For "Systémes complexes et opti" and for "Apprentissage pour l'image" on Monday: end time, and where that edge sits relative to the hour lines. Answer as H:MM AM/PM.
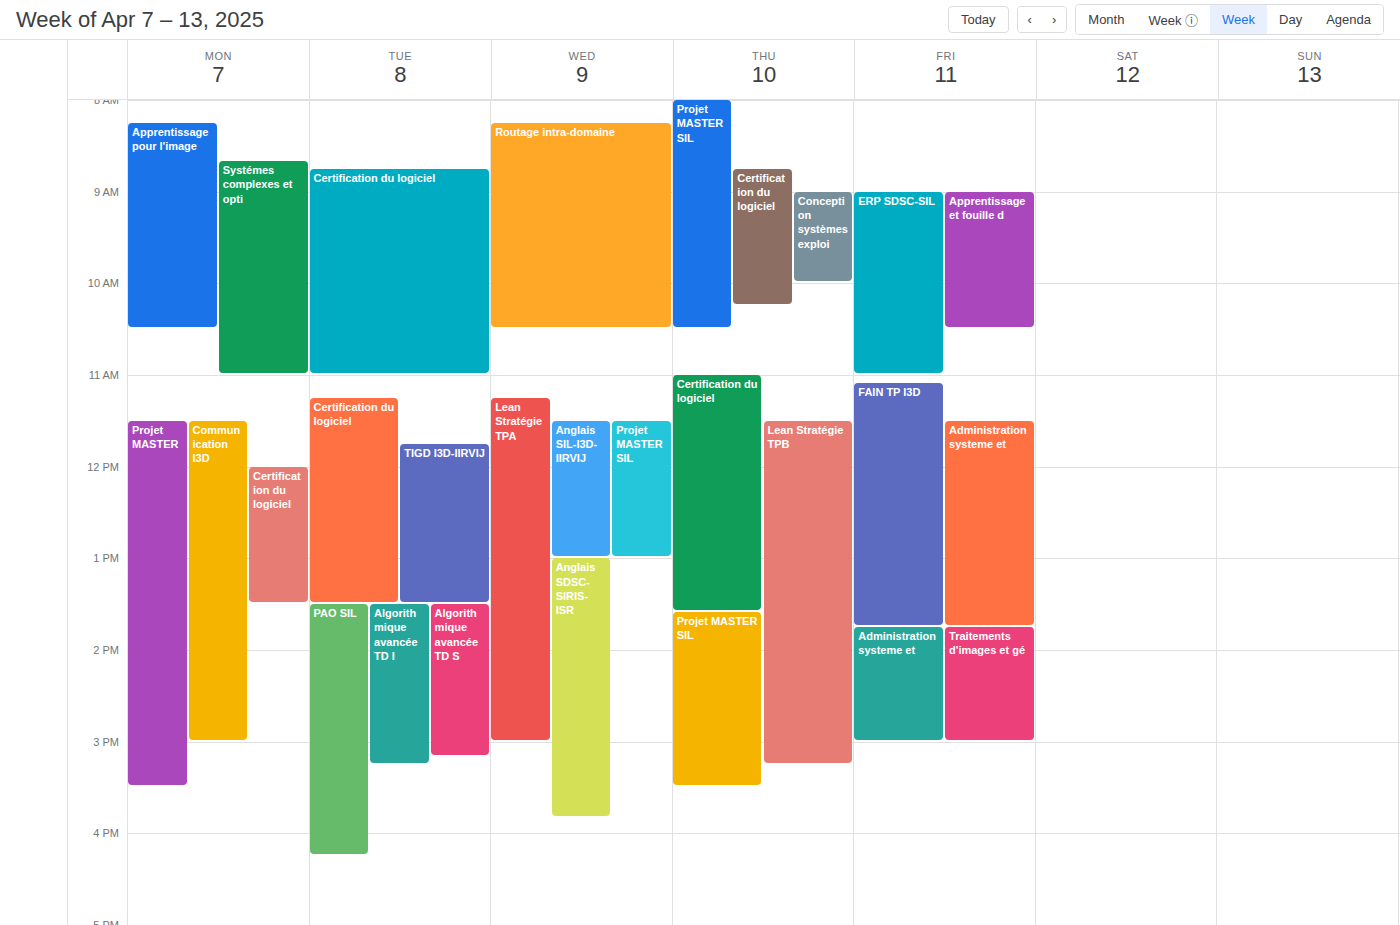
"Systémes complexes et opti": 11:00 AM, exactly on the 11 AM line. "Apprentissage pour l'image": 10:30 AM, halfway between the 10 AM and 11 AM lines.